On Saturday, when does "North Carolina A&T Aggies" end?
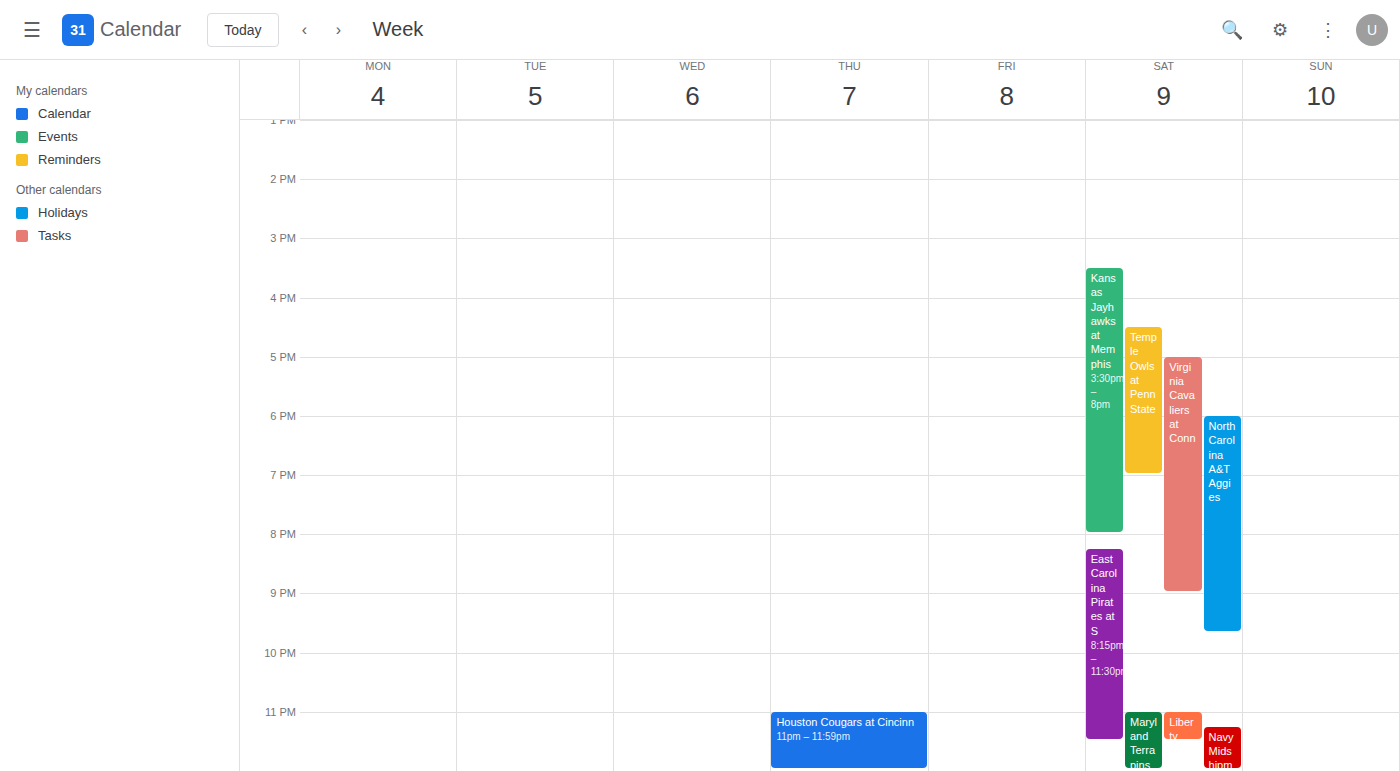
9:40 PM